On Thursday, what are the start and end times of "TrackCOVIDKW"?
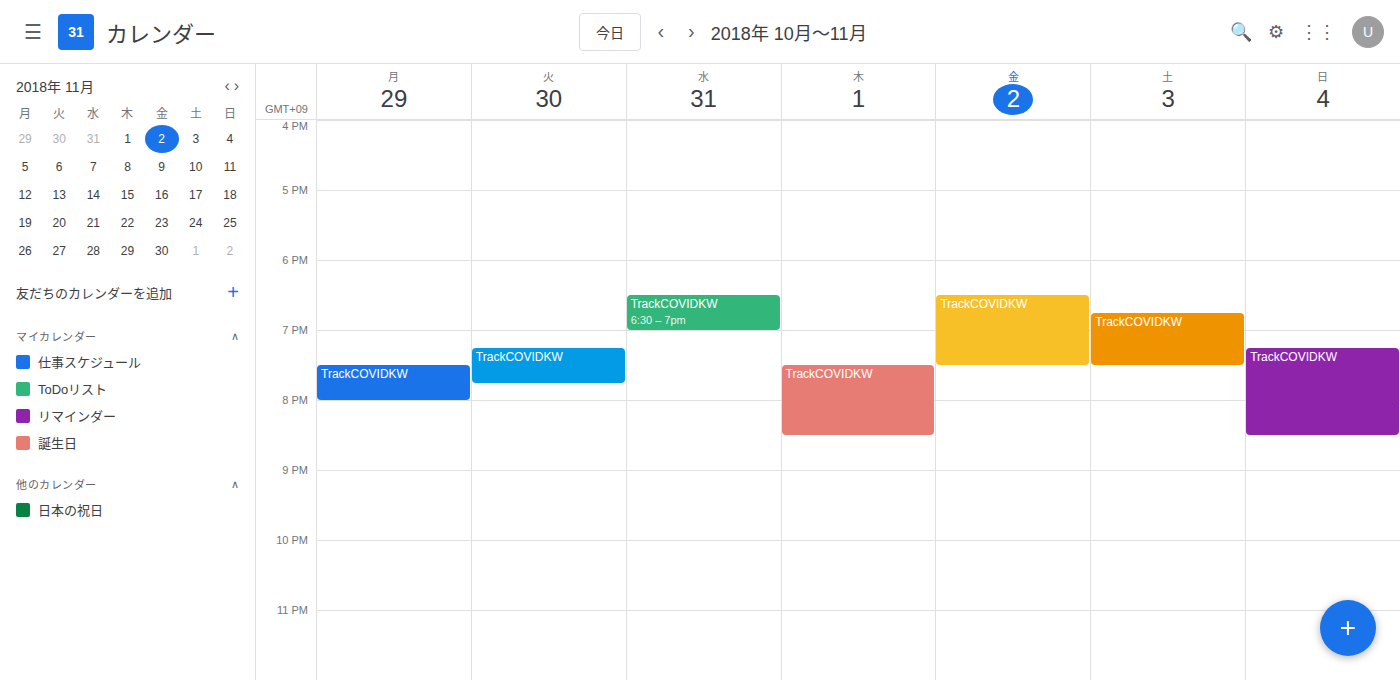
7:30 PM to 8:30 PM